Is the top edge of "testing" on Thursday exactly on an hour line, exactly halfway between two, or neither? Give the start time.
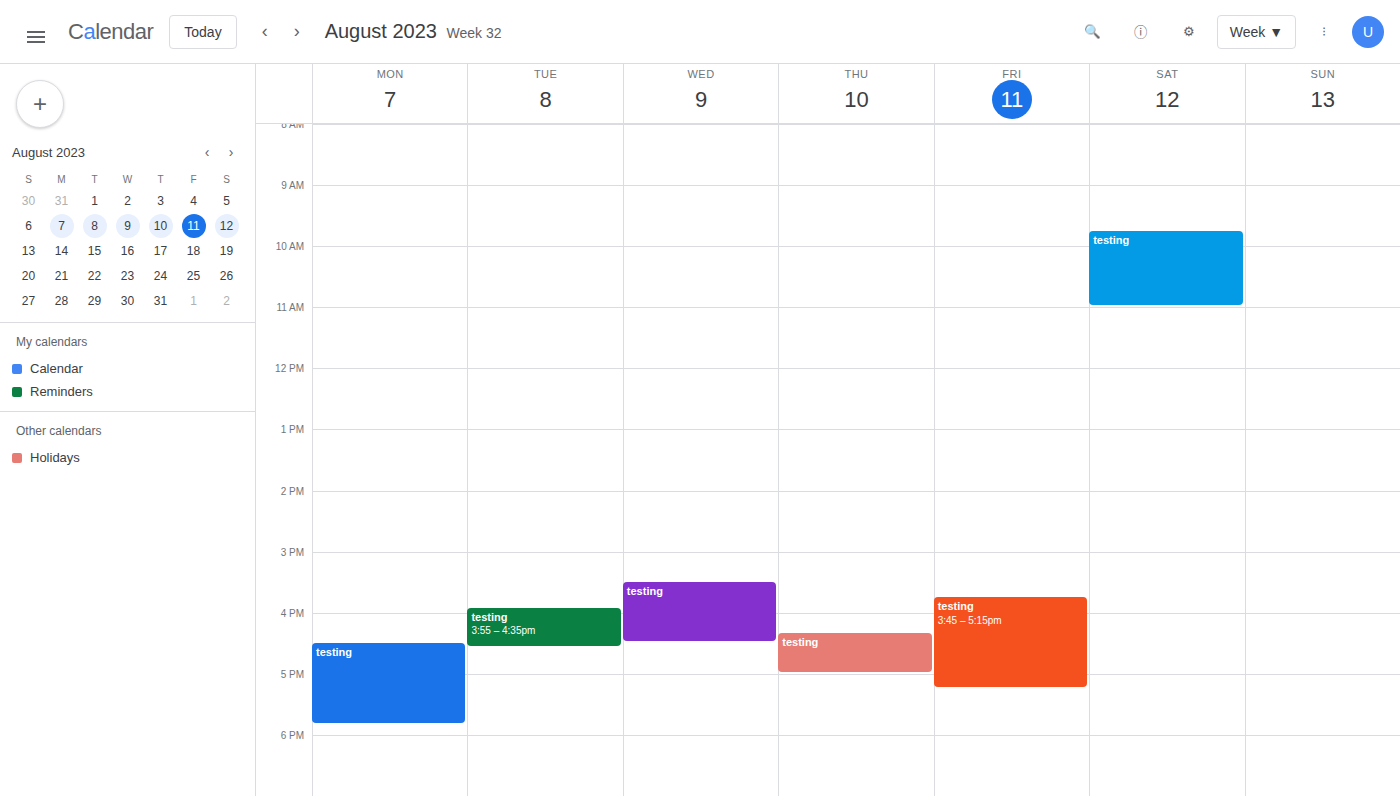
4:20 PM -- neither: 20 minutes below the 4 PM line and 40 minutes above the 5 PM line.